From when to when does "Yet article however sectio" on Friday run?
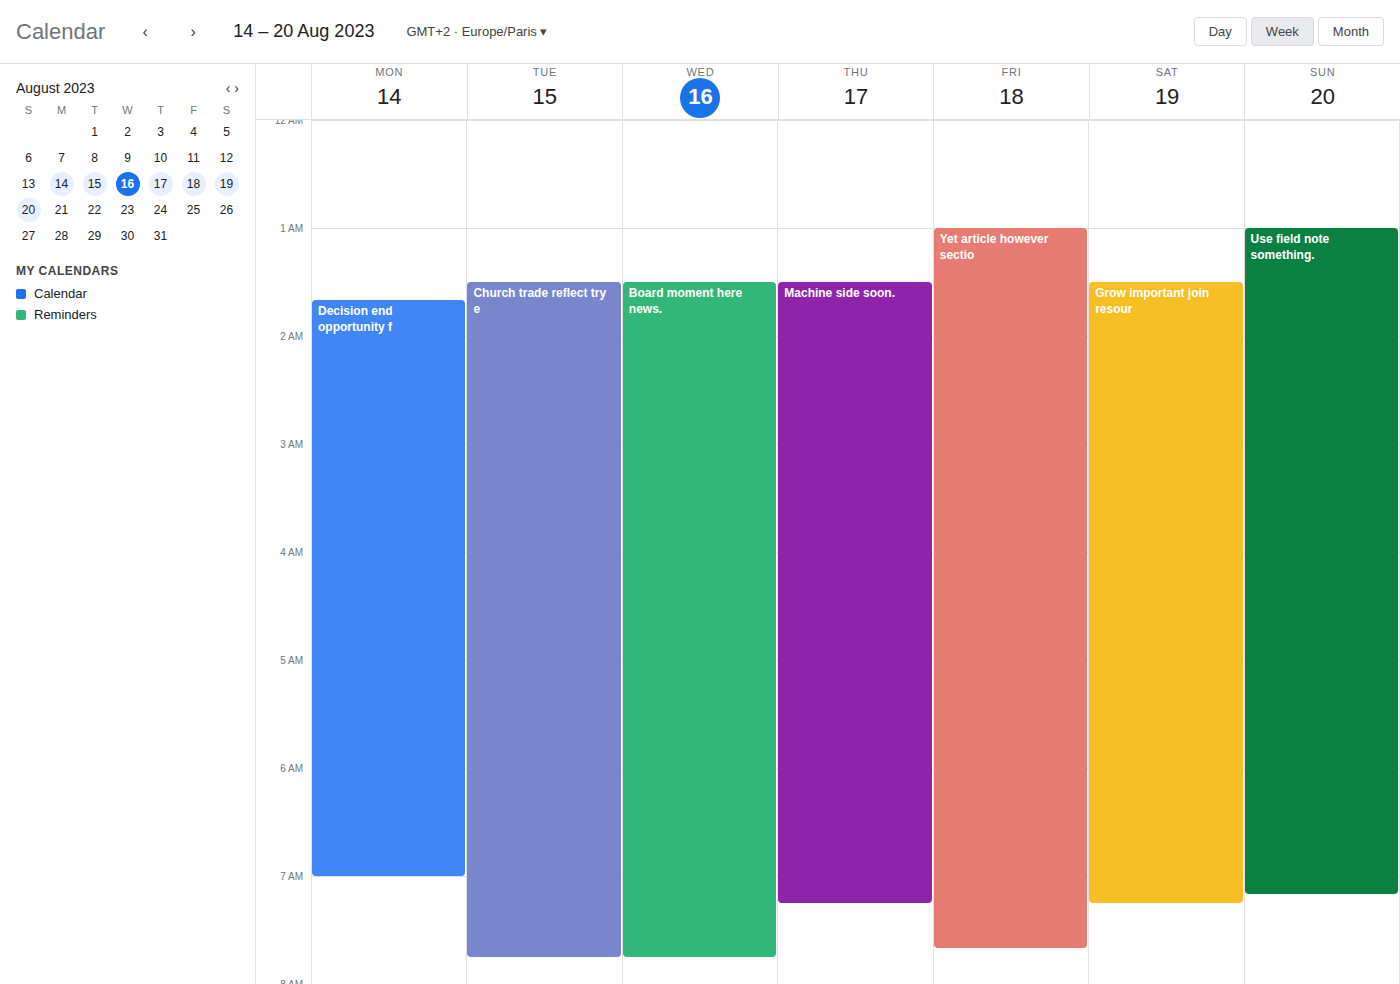
1:00 AM to 7:40 AM